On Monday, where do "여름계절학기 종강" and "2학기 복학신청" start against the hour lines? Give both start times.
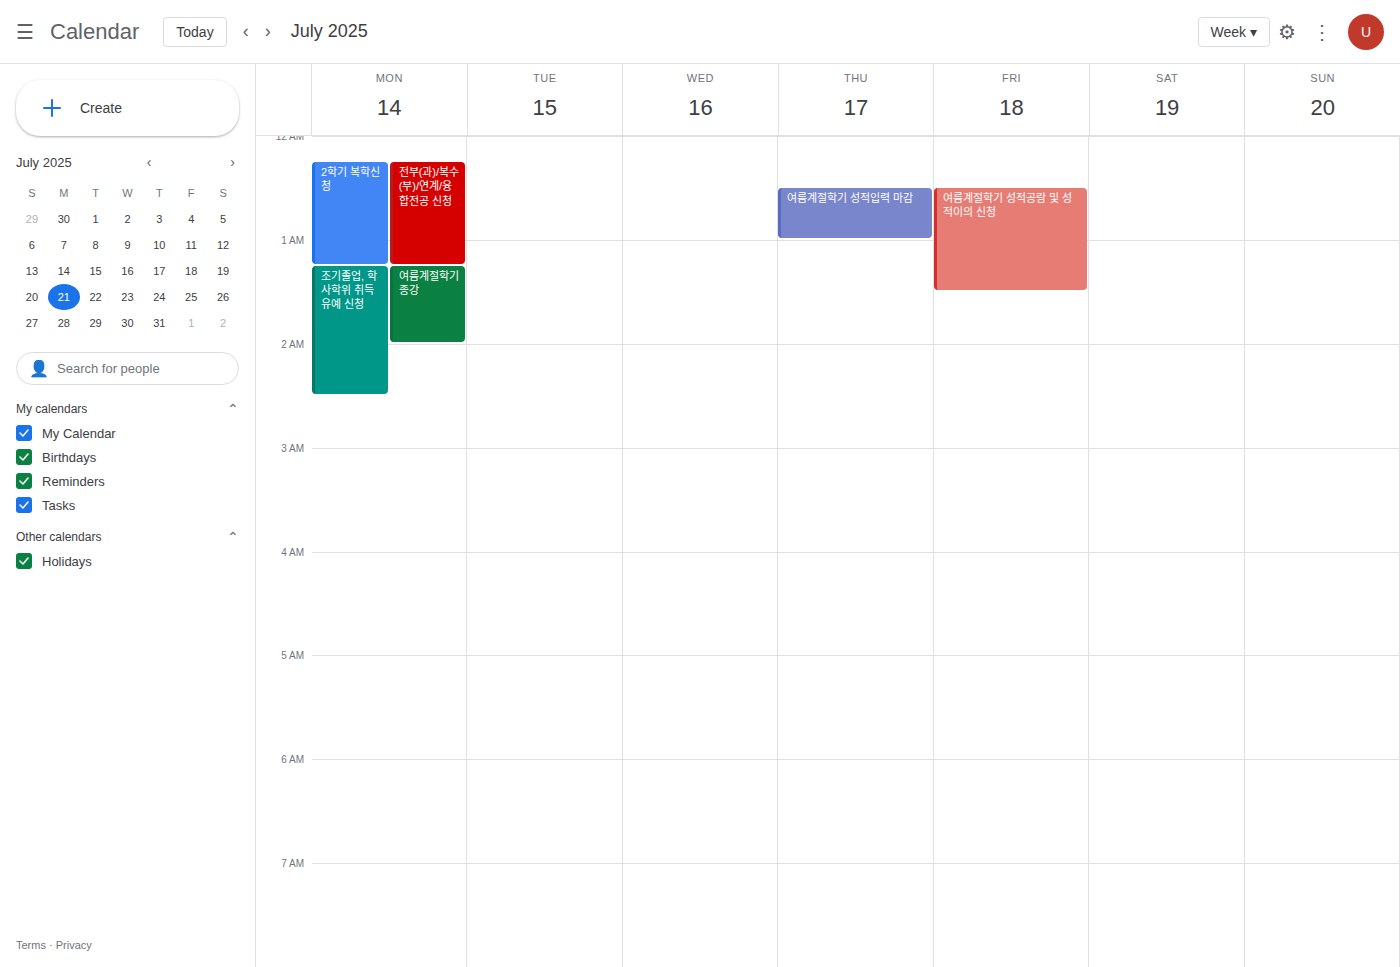
"여름계절학기 종강": 1:15 AM, neither: a quarter of the way from the 1 AM line to the 2 AM line. "2학기 복학신청": 12:15 AM, neither: a quarter of the way from the 12 AM line to the 1 AM line.